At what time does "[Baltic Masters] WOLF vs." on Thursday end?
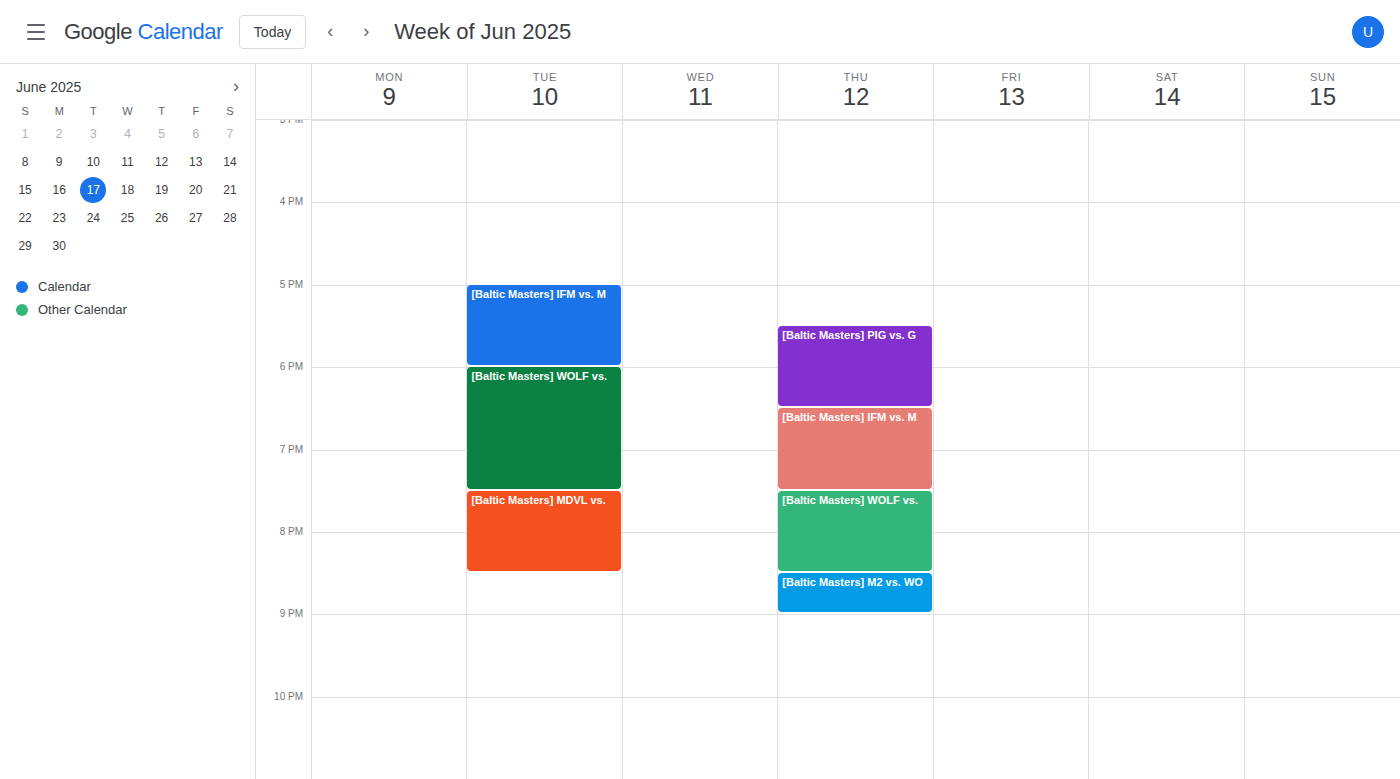
8:30 PM